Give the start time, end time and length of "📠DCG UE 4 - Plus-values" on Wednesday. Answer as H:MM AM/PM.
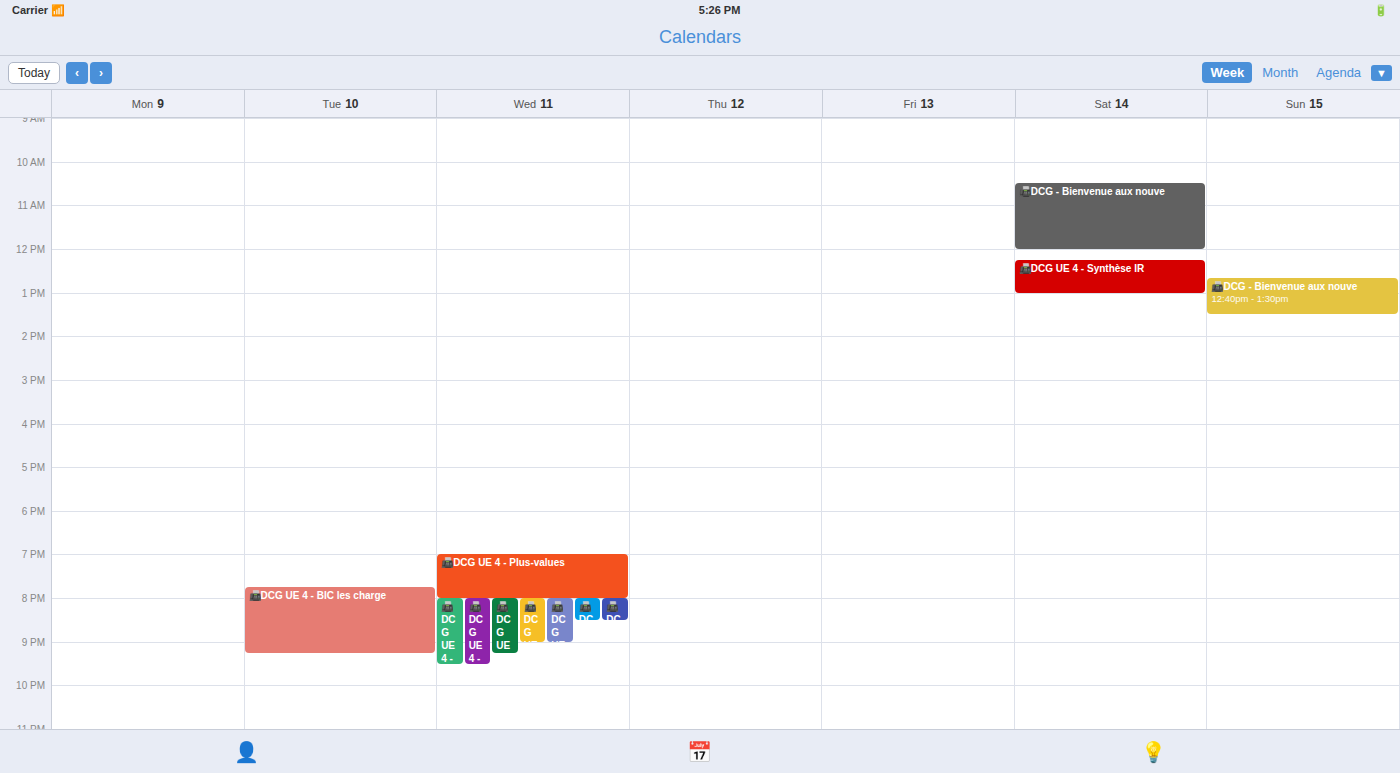
7:00 PM to 8:00 PM, 1 hour